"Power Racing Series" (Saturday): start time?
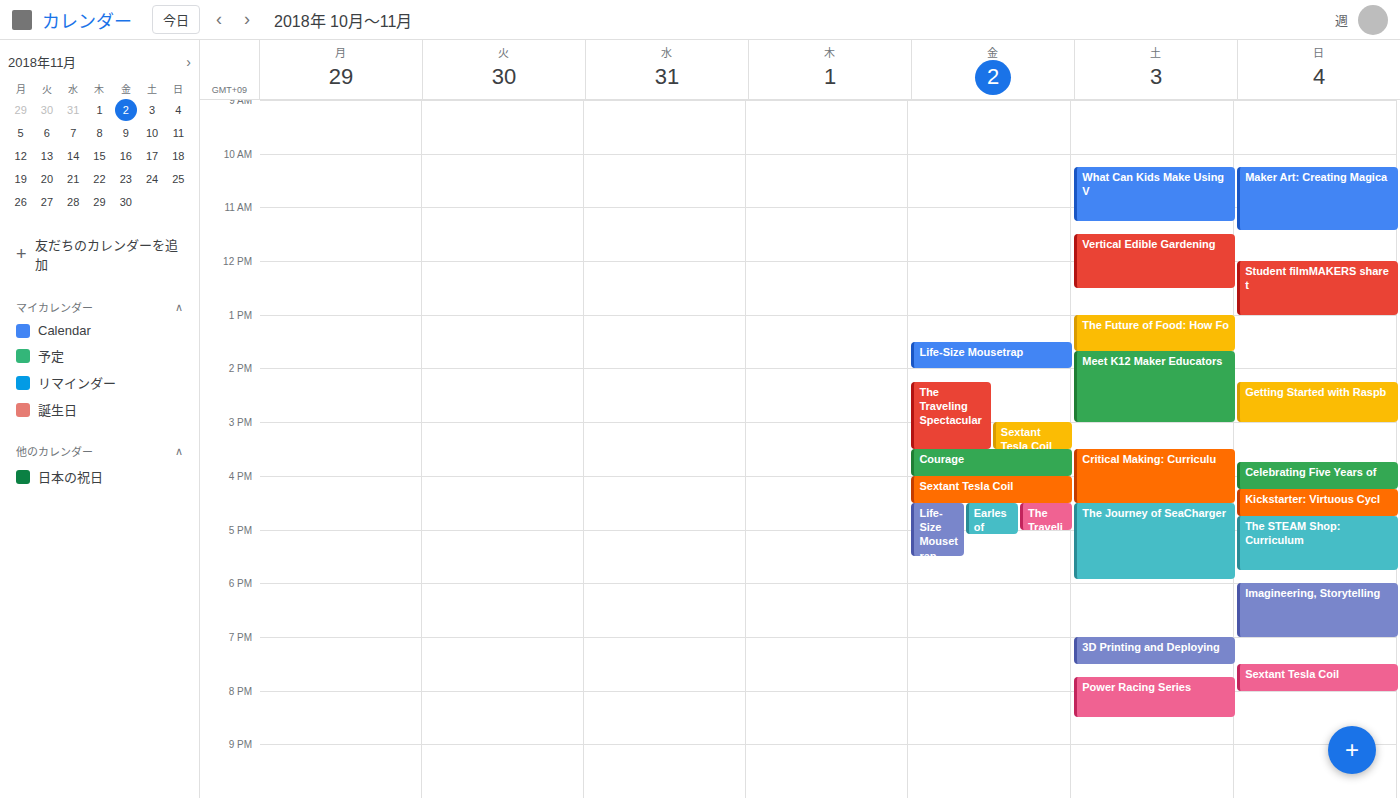
7:45 PM